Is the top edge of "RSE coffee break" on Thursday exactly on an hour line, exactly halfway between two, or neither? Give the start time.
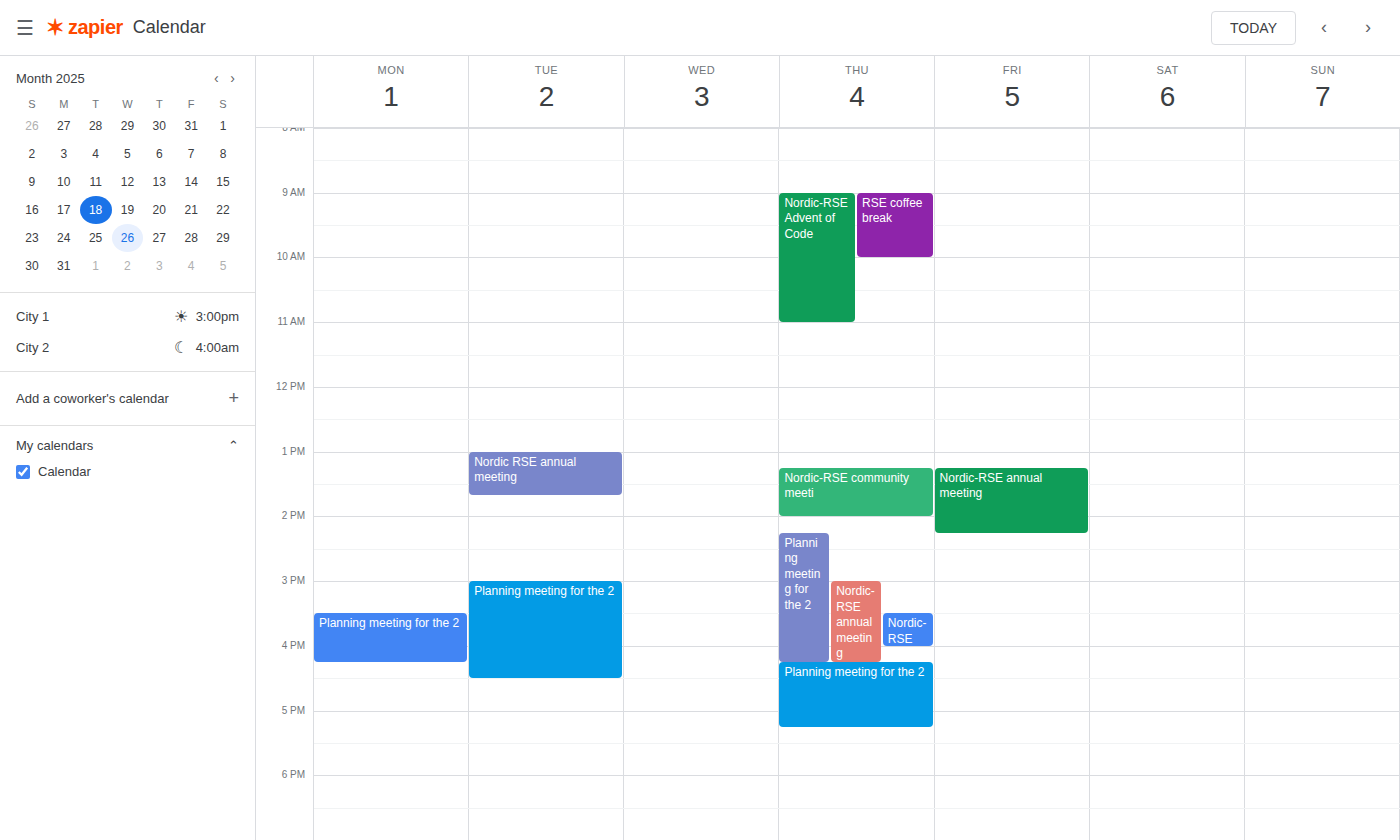
9:00 AM -- exactly on the 9 AM line.